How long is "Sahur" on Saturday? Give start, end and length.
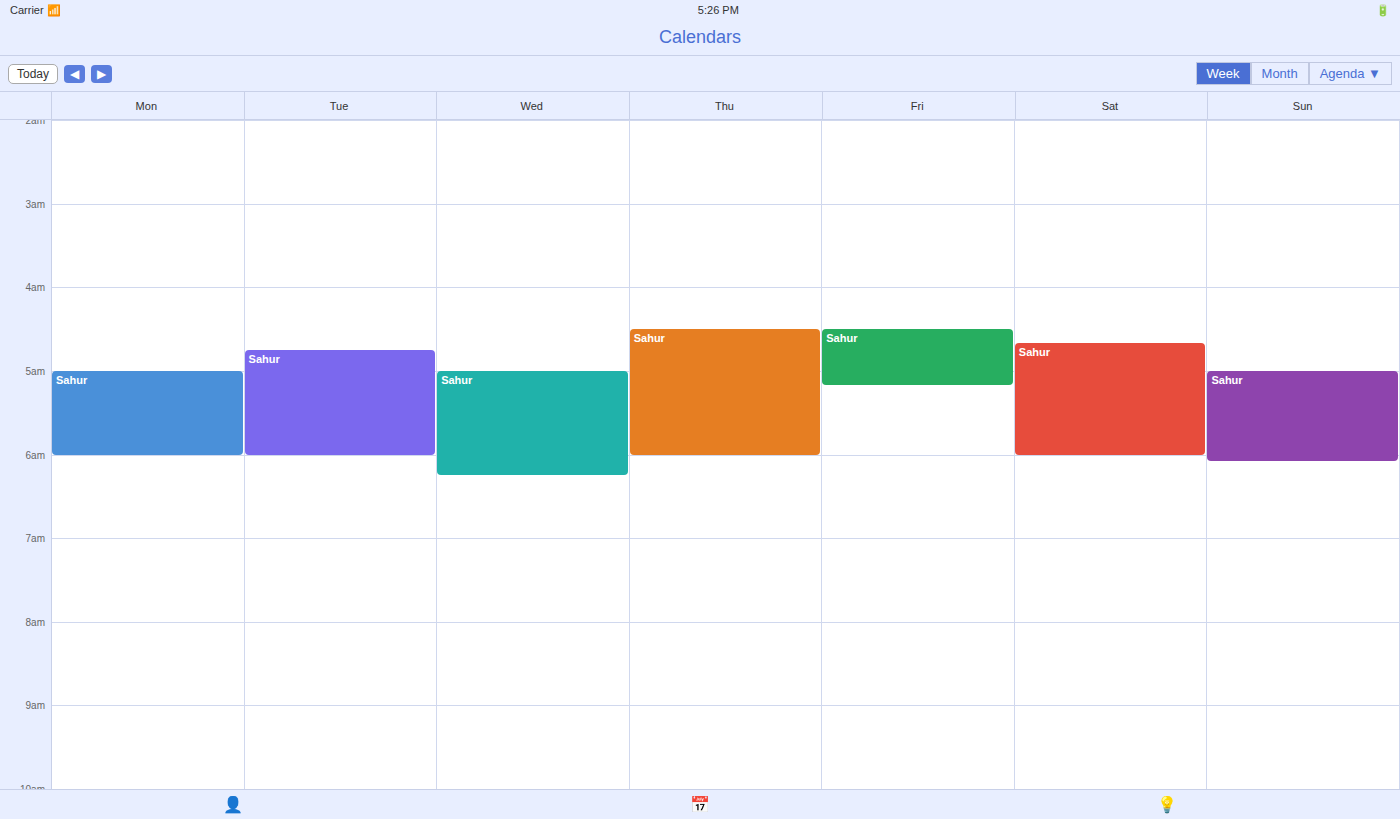
4:40 AM to 6:00 AM, 1 hour 20 minutes